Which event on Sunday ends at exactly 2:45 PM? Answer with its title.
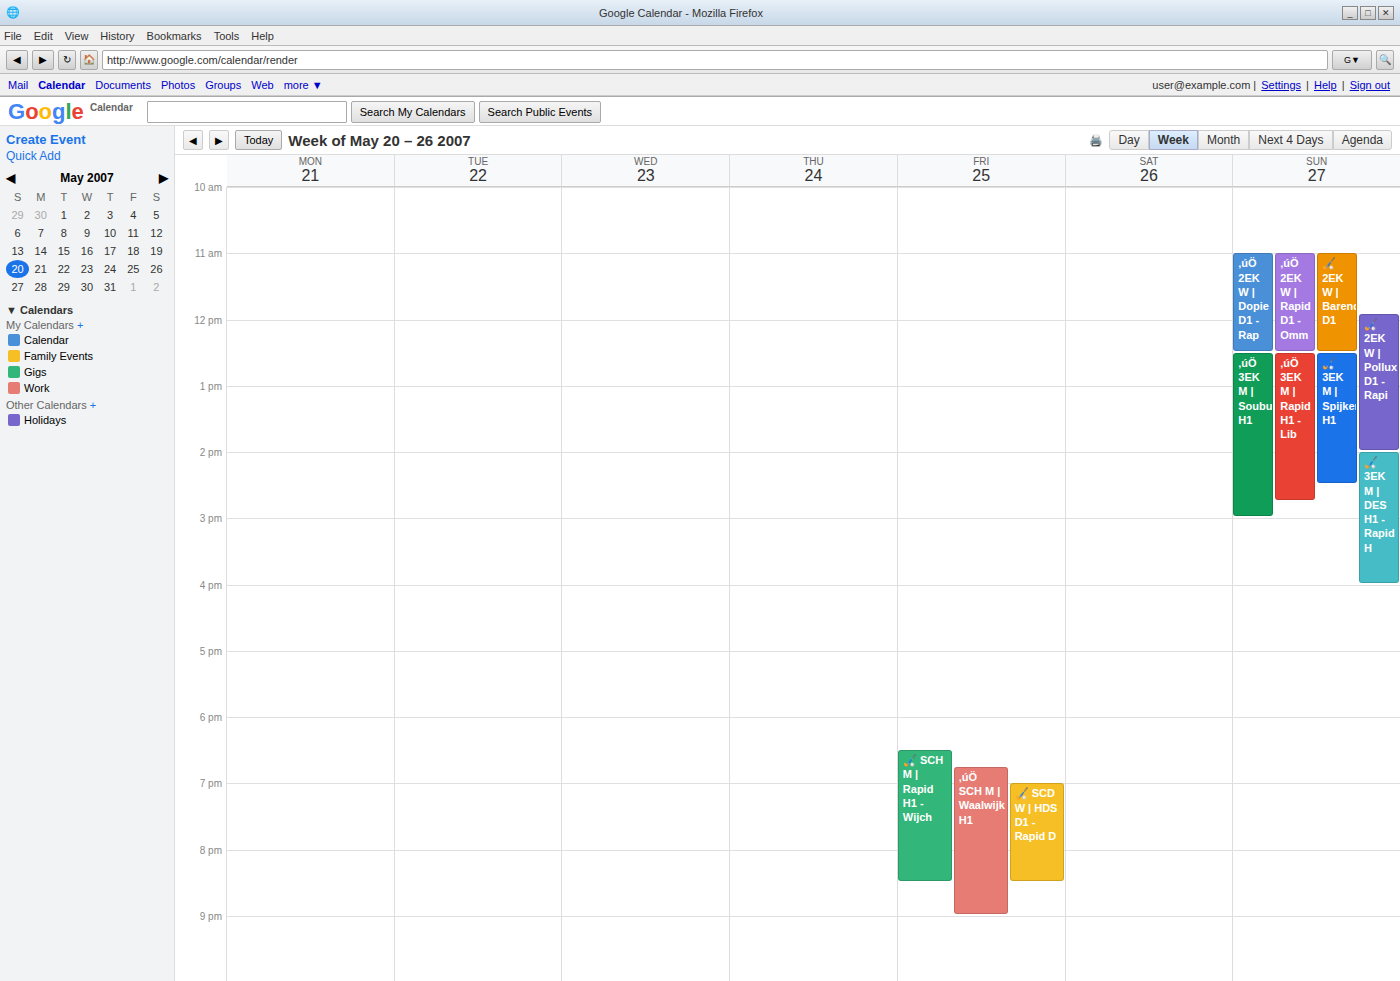
"‚úÖ 3EK M | Rapid H1 - Lib"